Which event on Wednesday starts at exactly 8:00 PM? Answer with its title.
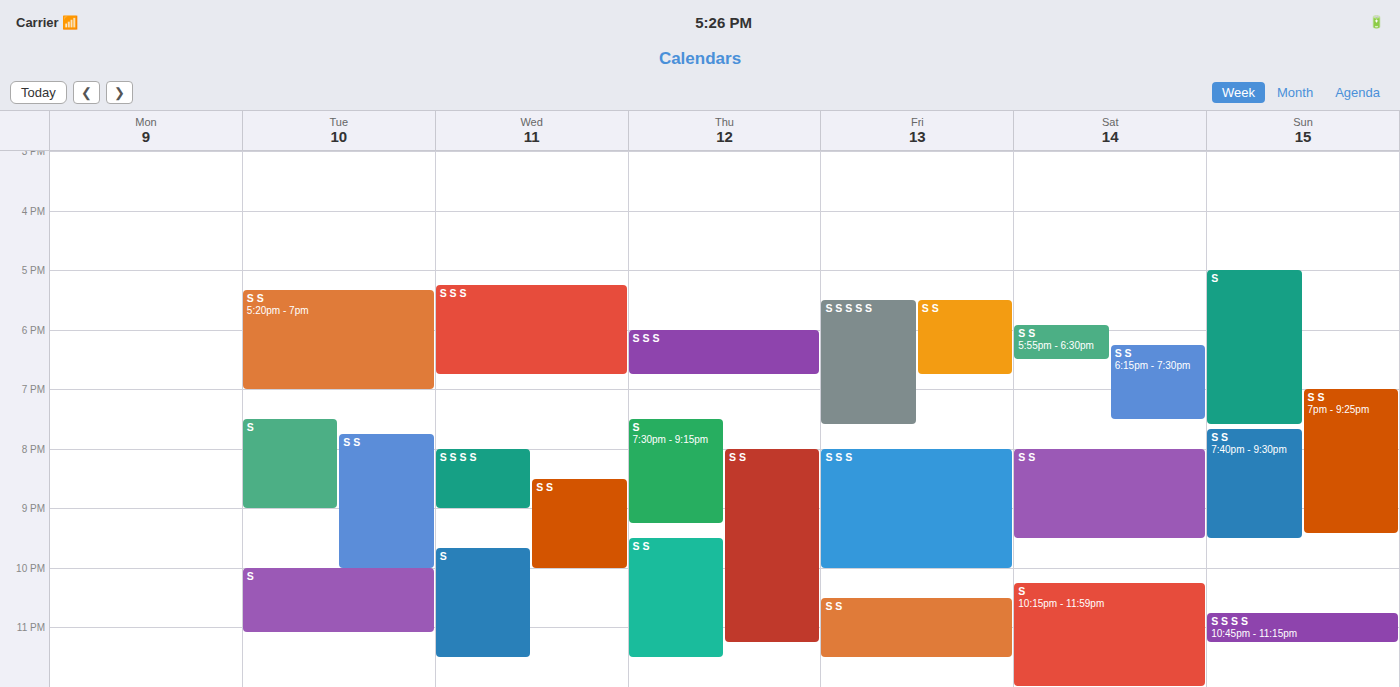
"S S S S"